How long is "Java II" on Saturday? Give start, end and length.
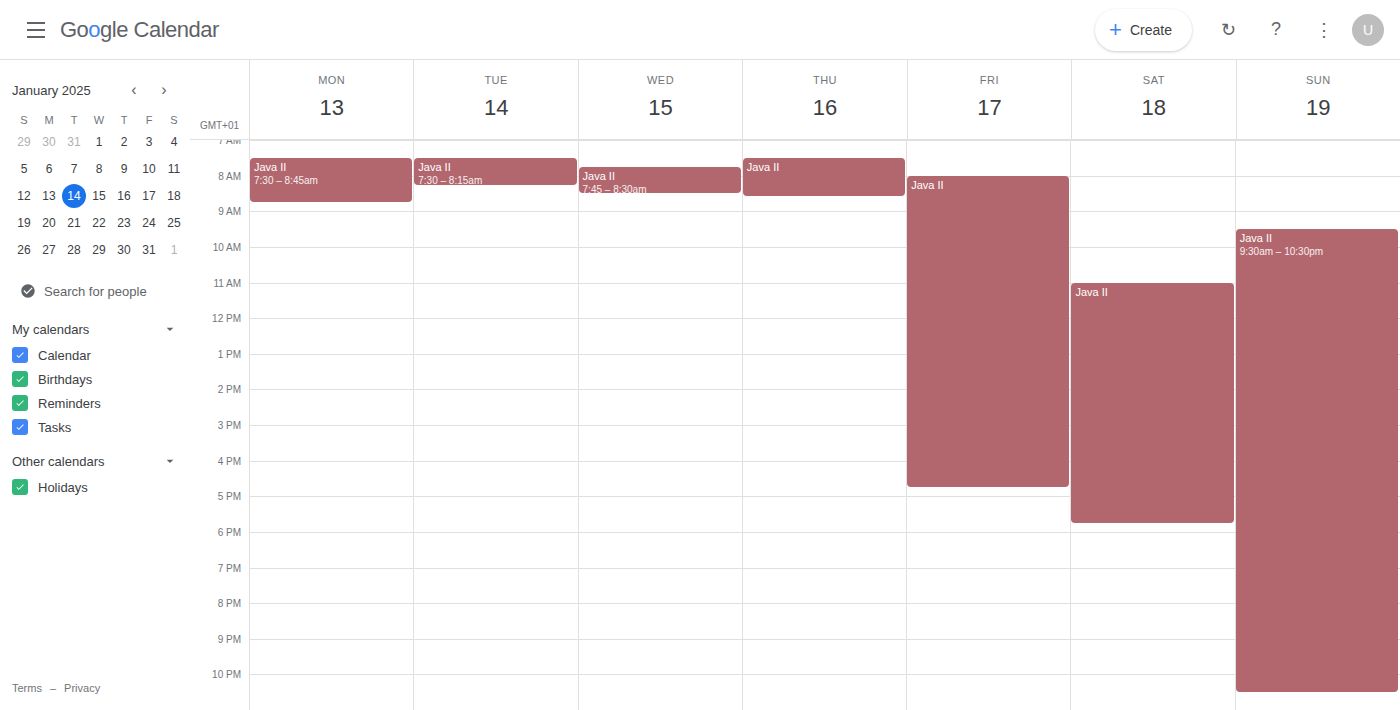
11:00 AM to 5:45 PM, 6 hours 45 minutes